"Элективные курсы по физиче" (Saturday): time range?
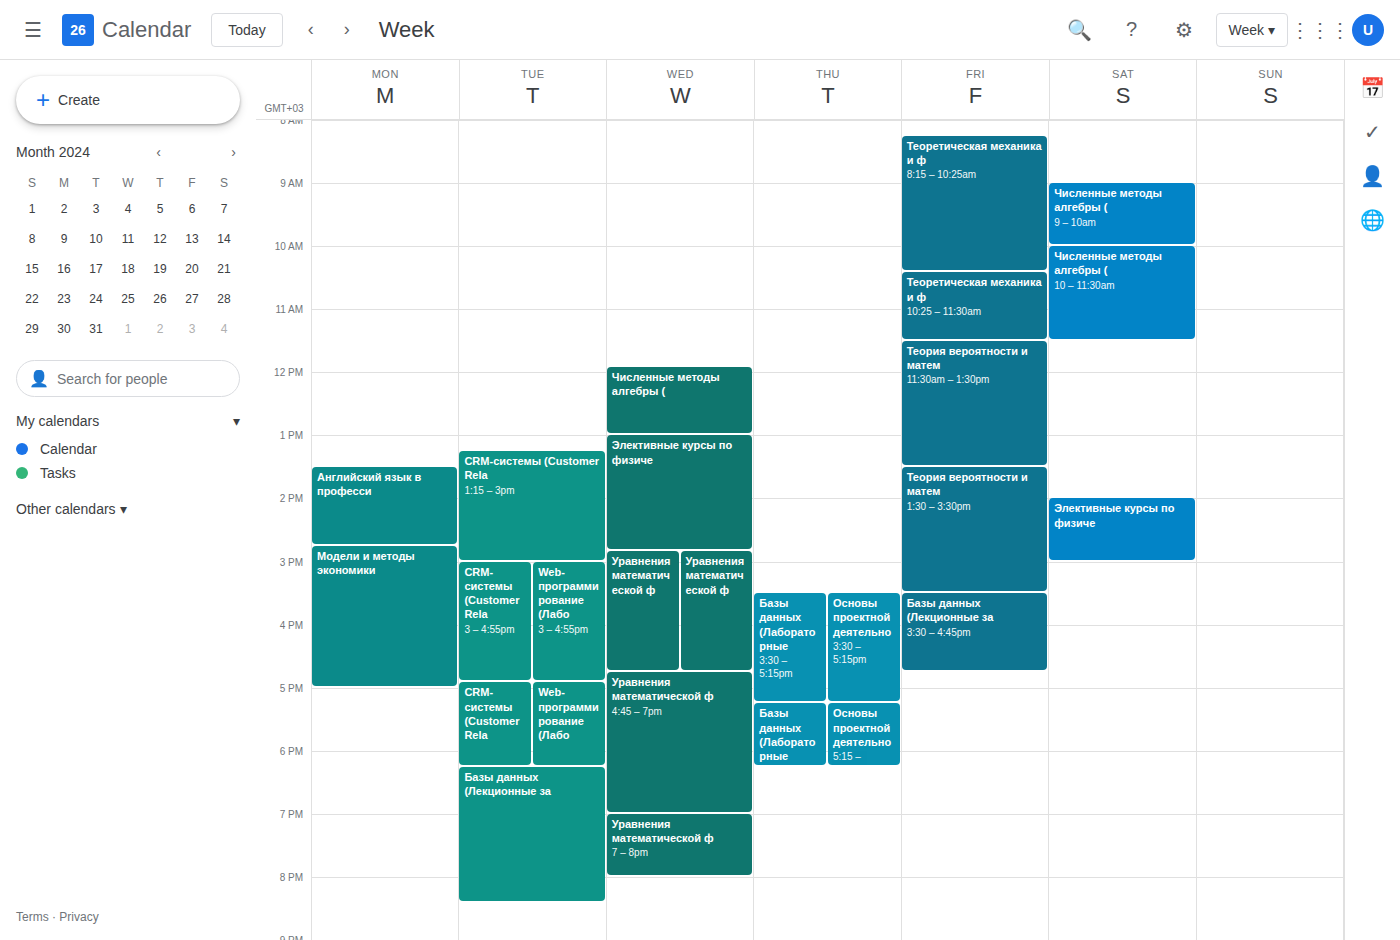
2:00 PM to 3:00 PM